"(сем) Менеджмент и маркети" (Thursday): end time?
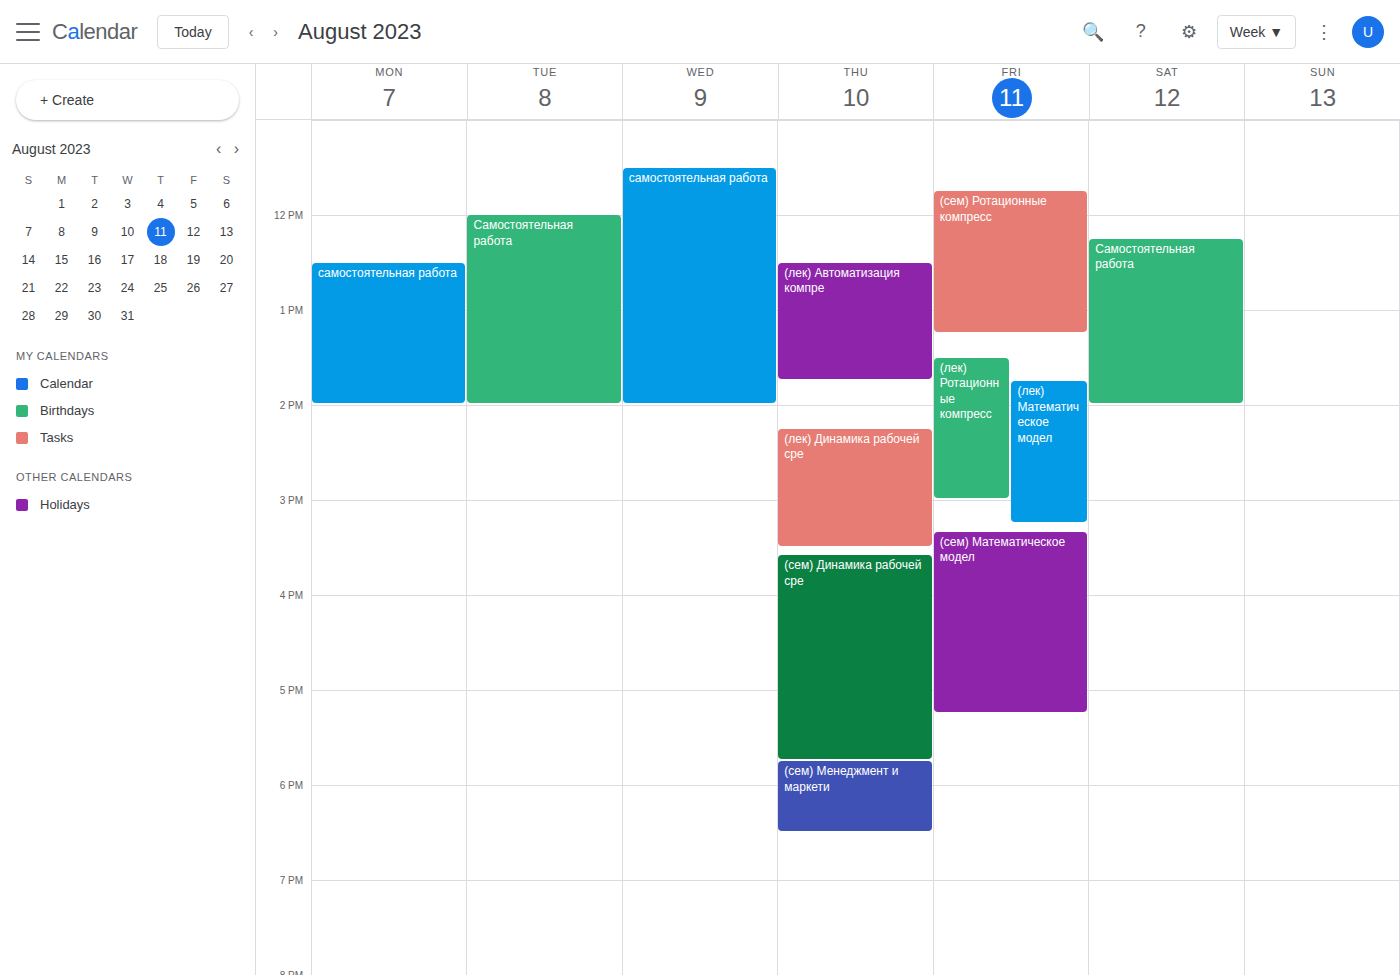
6:30 PM